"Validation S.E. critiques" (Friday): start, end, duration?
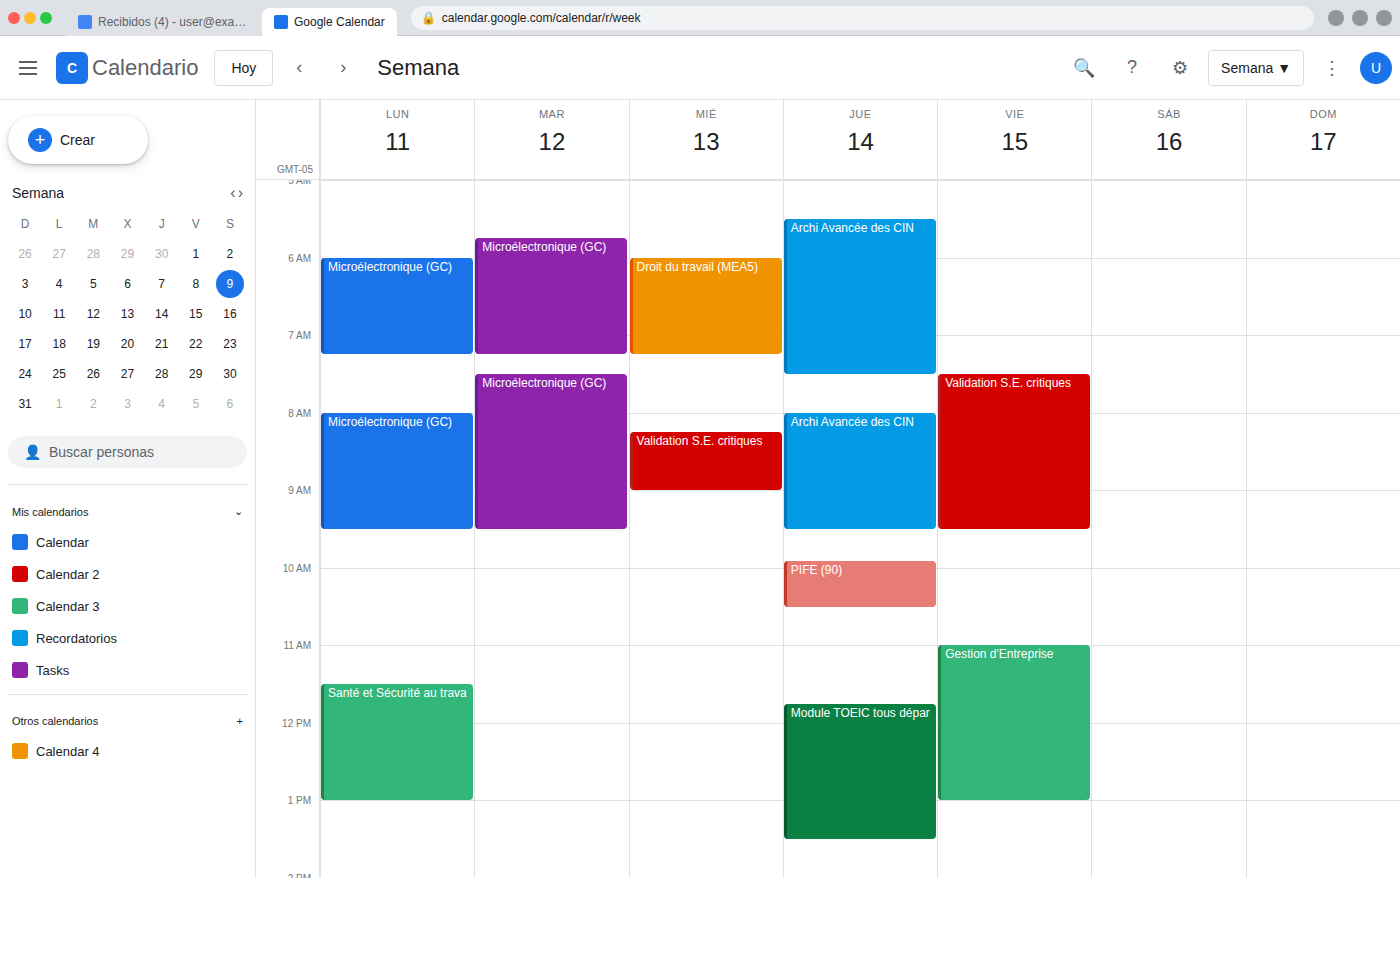
7:30 AM to 9:30 AM, 2 hours